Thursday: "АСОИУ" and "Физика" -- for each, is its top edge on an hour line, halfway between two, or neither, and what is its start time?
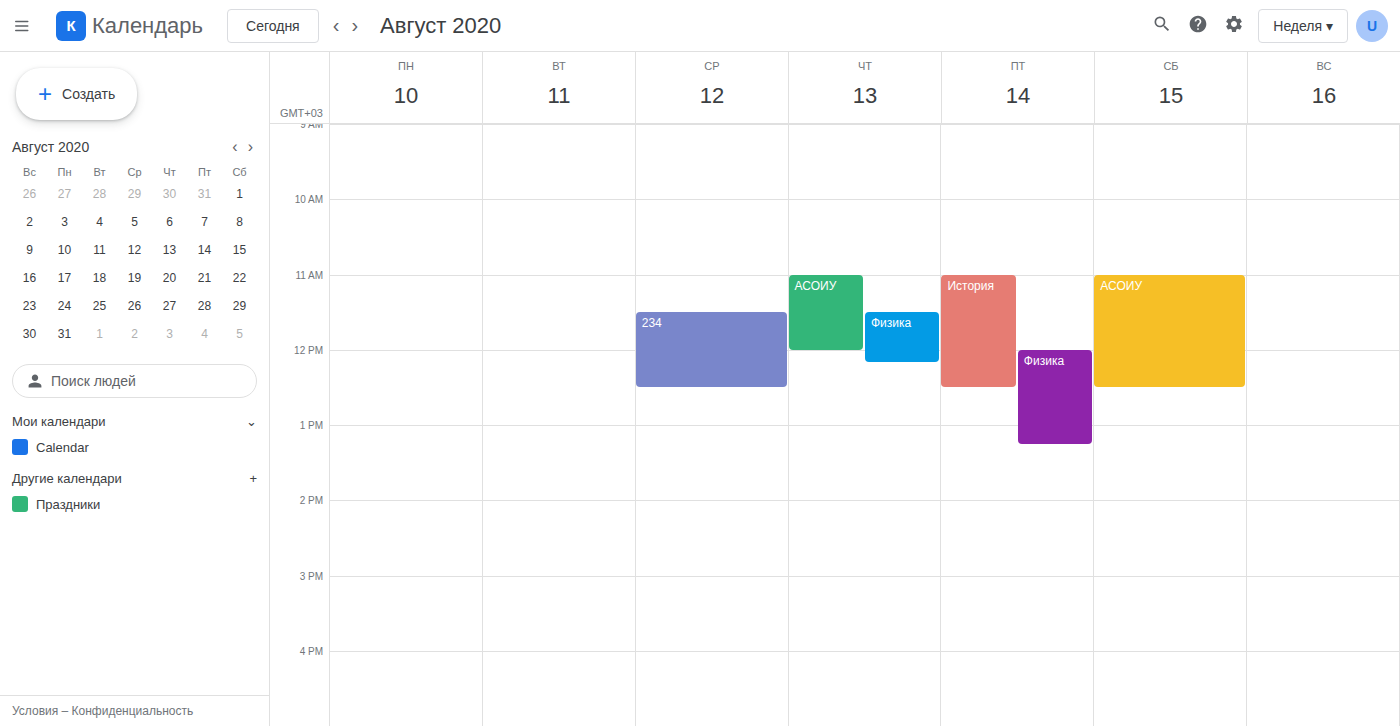
"АСОИУ": 11:00 AM, exactly on the 11 AM line. "Физика": 11:30 AM, halfway between the 11 AM and 12 PM lines.